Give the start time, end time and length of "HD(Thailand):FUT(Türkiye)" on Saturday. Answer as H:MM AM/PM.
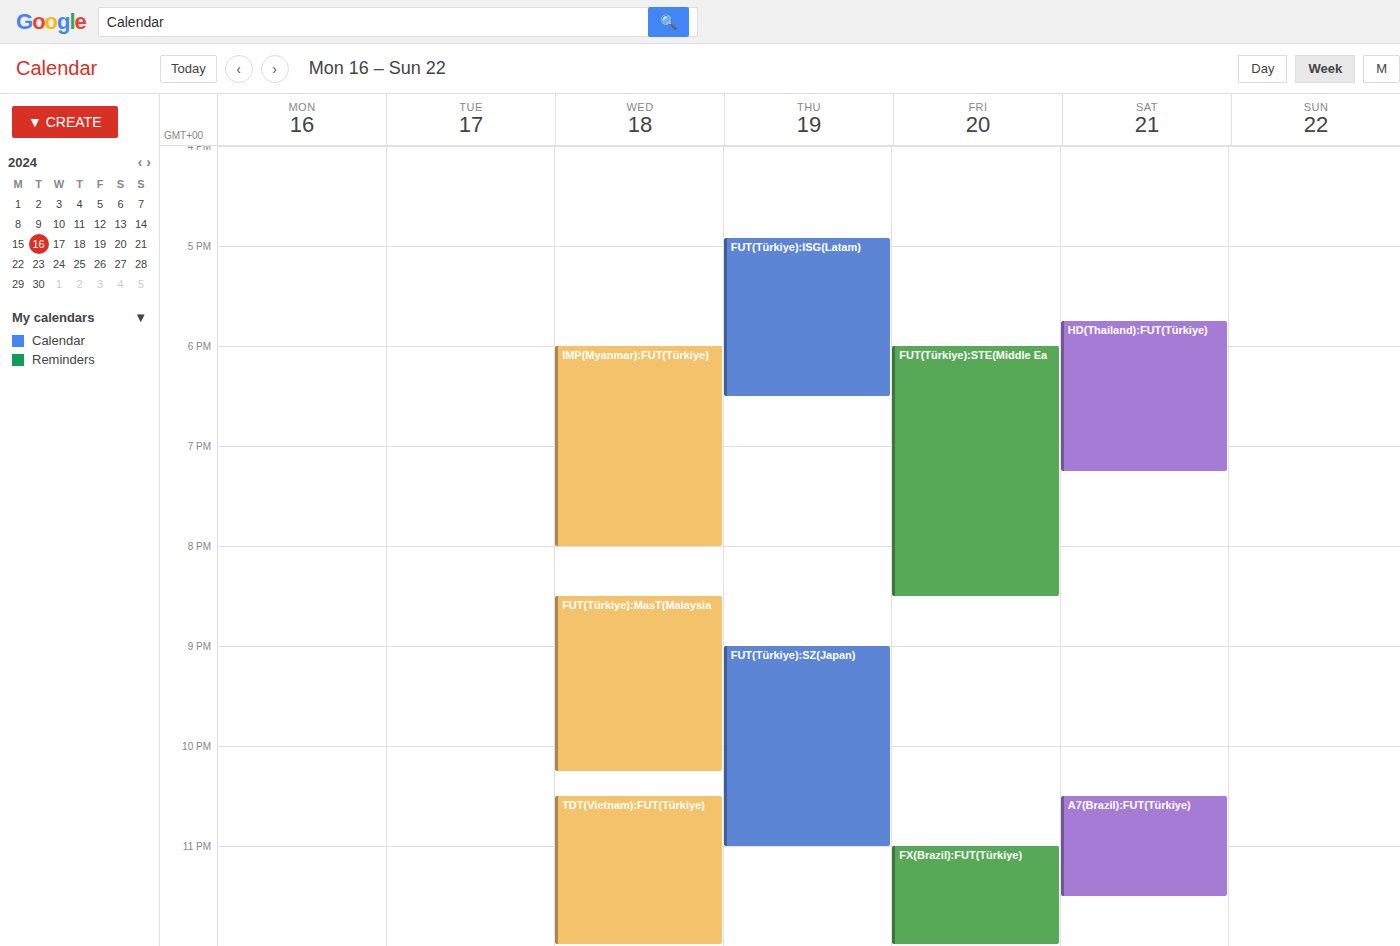
5:45 PM to 7:15 PM, 1 hour 30 minutes